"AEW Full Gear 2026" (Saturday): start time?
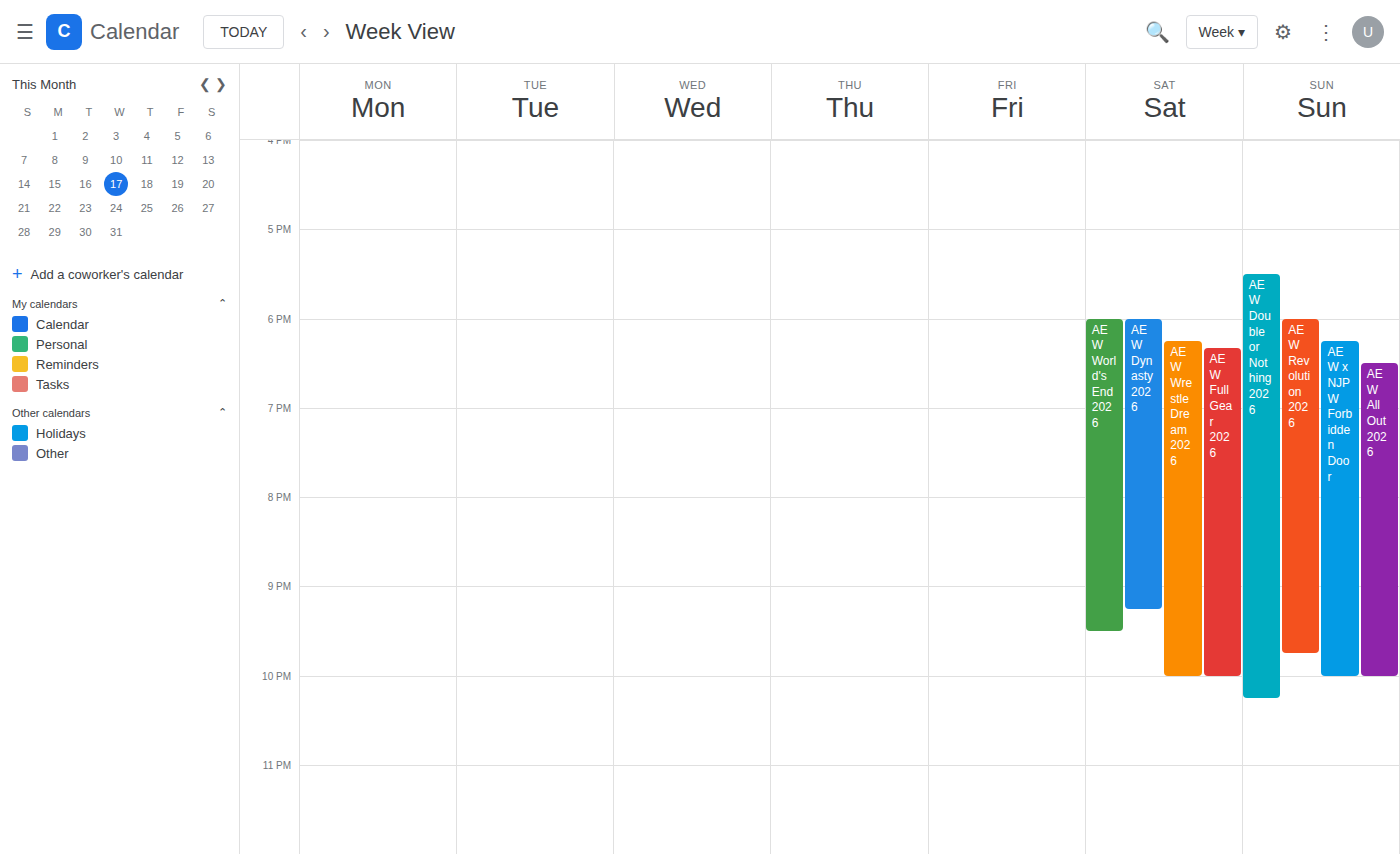
6:20 PM